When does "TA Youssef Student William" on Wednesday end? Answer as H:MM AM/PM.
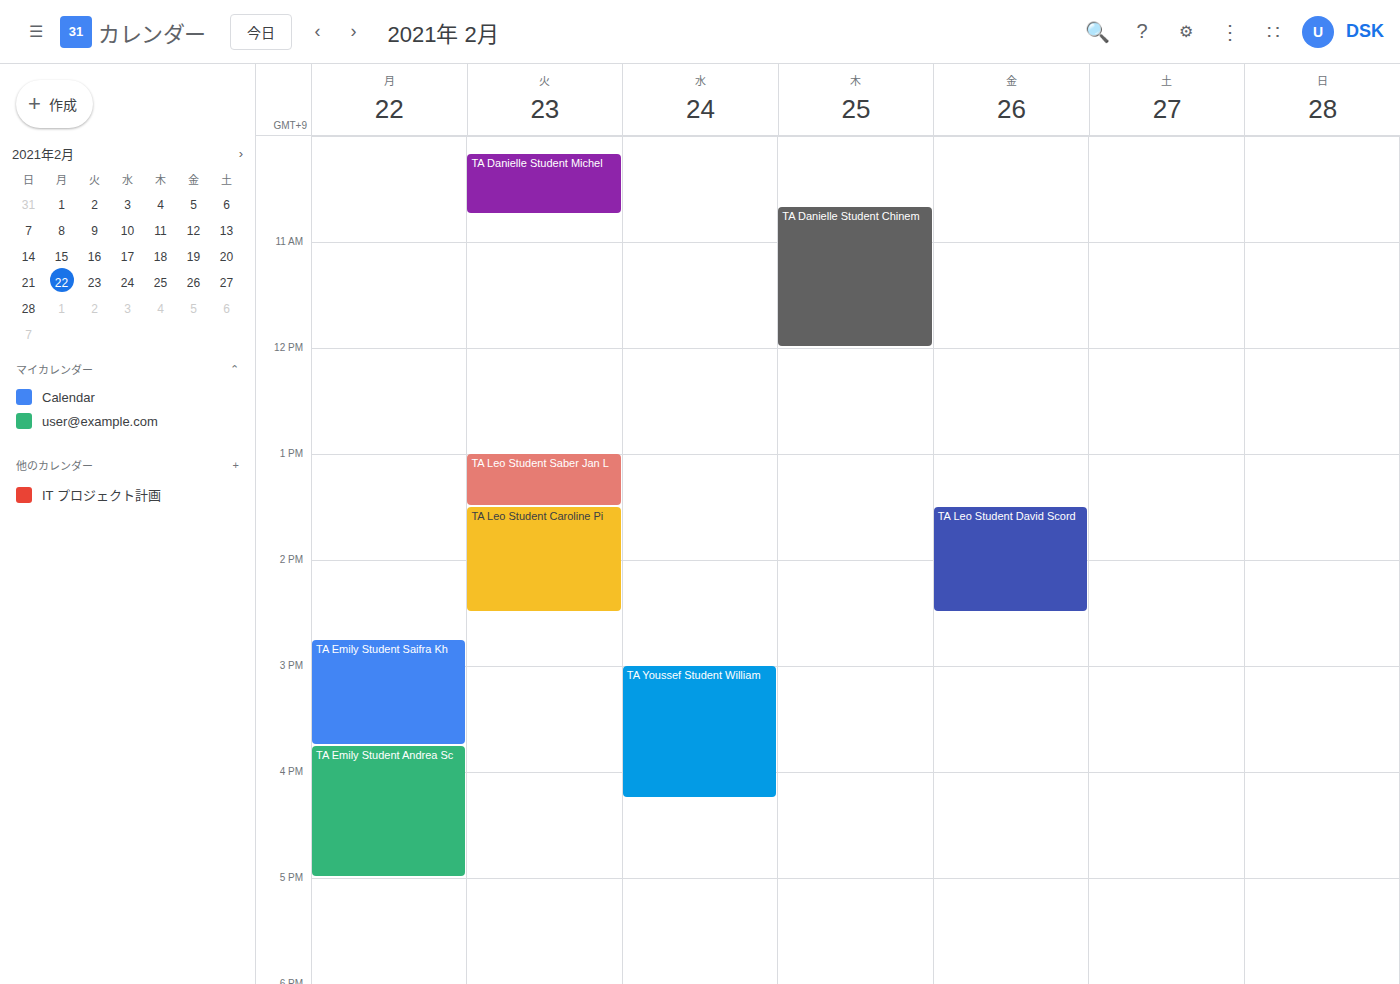
4:15 PM